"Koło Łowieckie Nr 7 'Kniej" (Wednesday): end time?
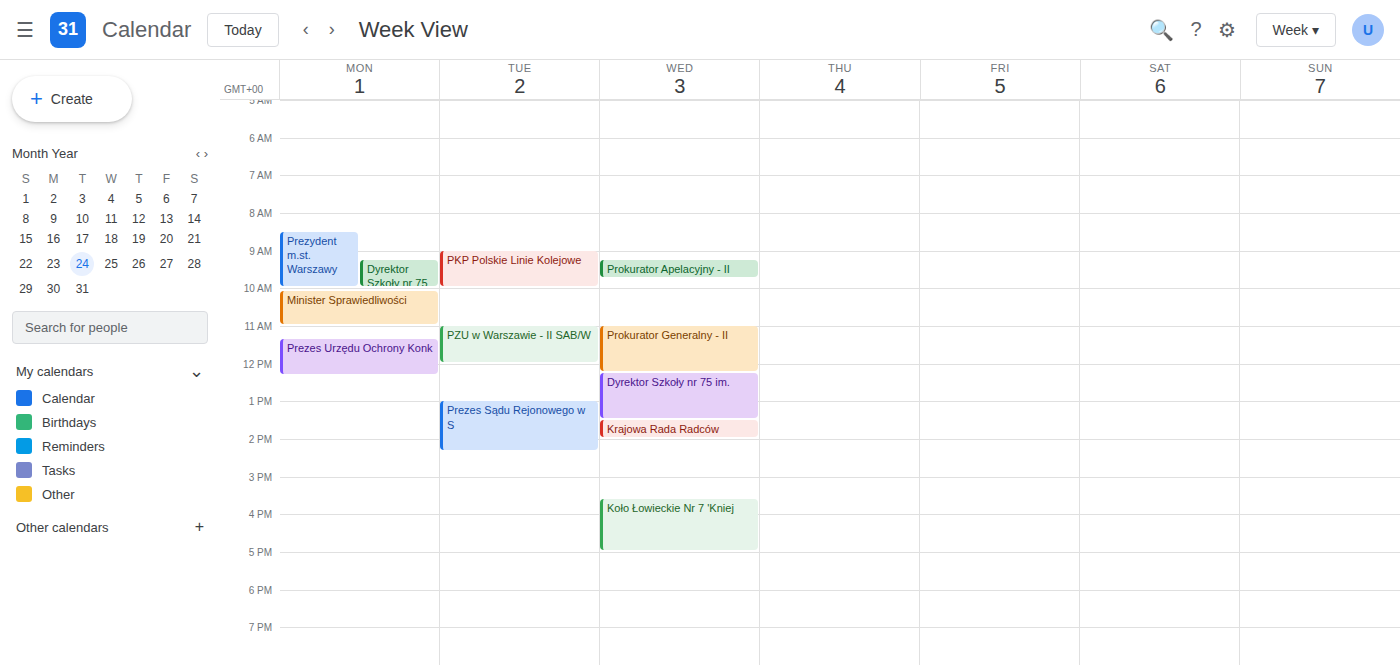
17:00